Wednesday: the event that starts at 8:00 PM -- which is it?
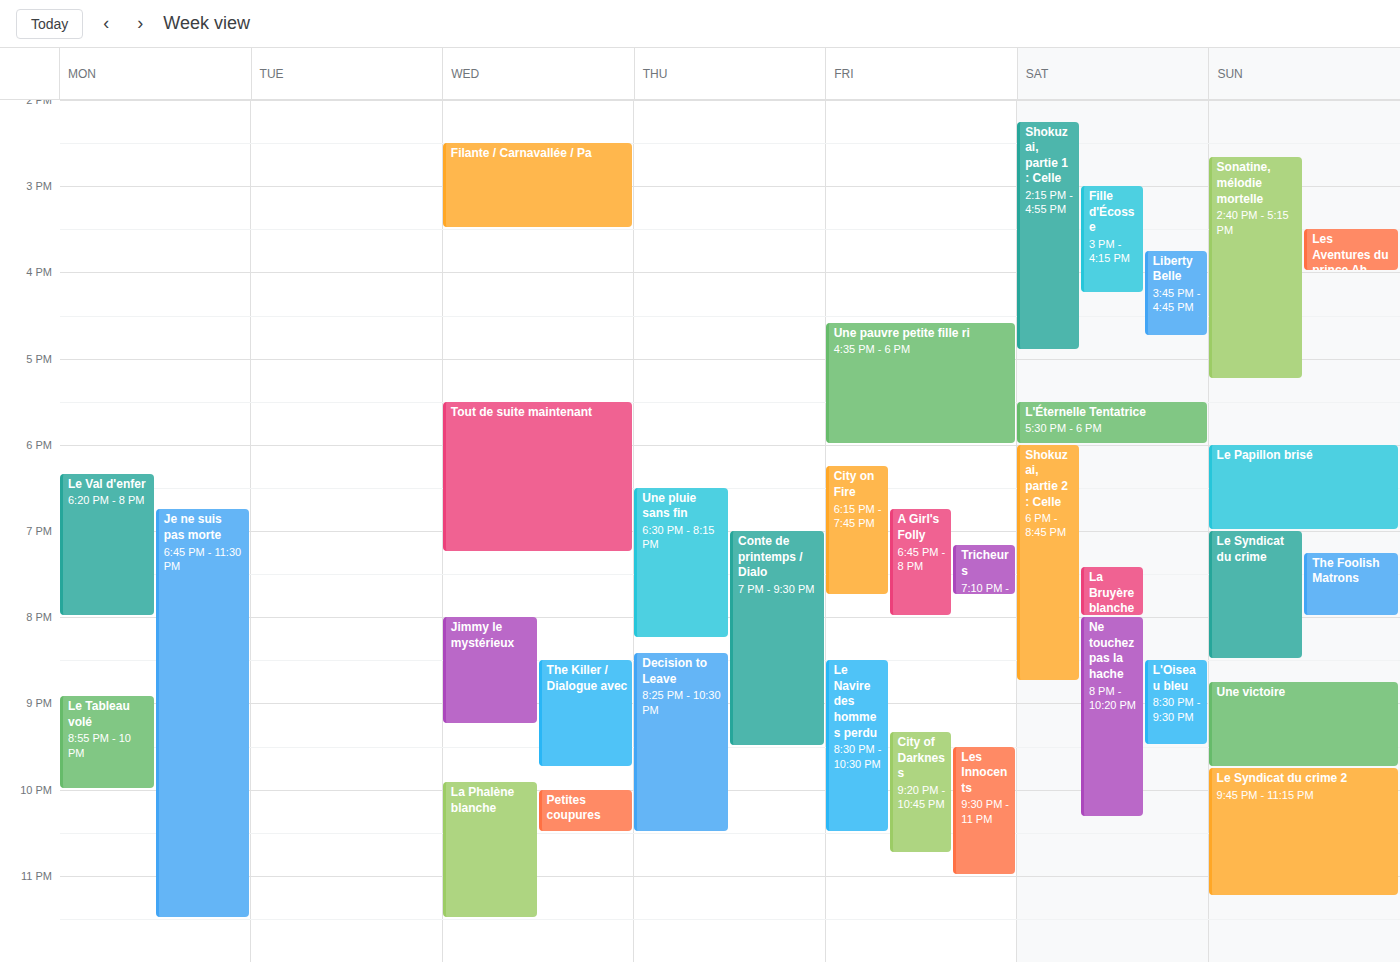
"Jimmy le mystérieux"